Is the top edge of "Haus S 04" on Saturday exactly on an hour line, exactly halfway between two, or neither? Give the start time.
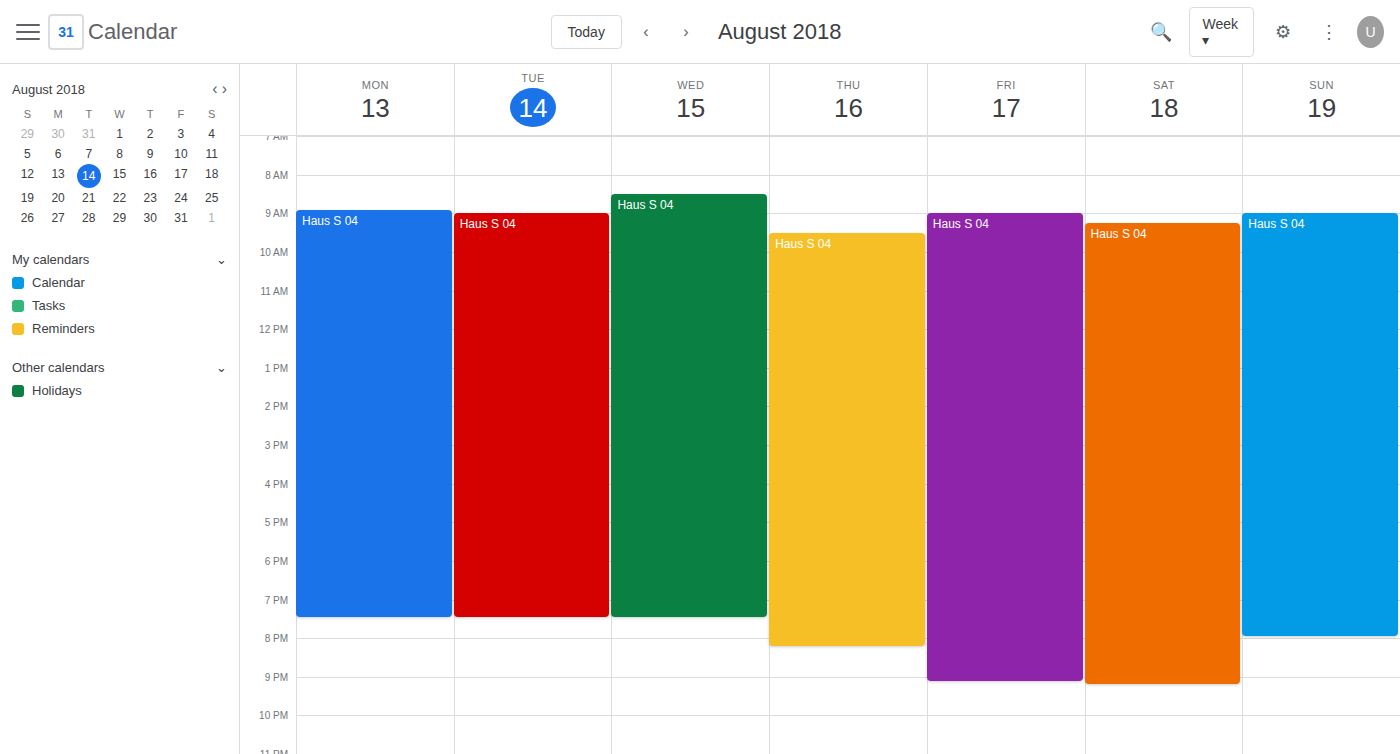
09:15 -- neither: a quarter of the way from the 09:00 line to the 10:00 line.